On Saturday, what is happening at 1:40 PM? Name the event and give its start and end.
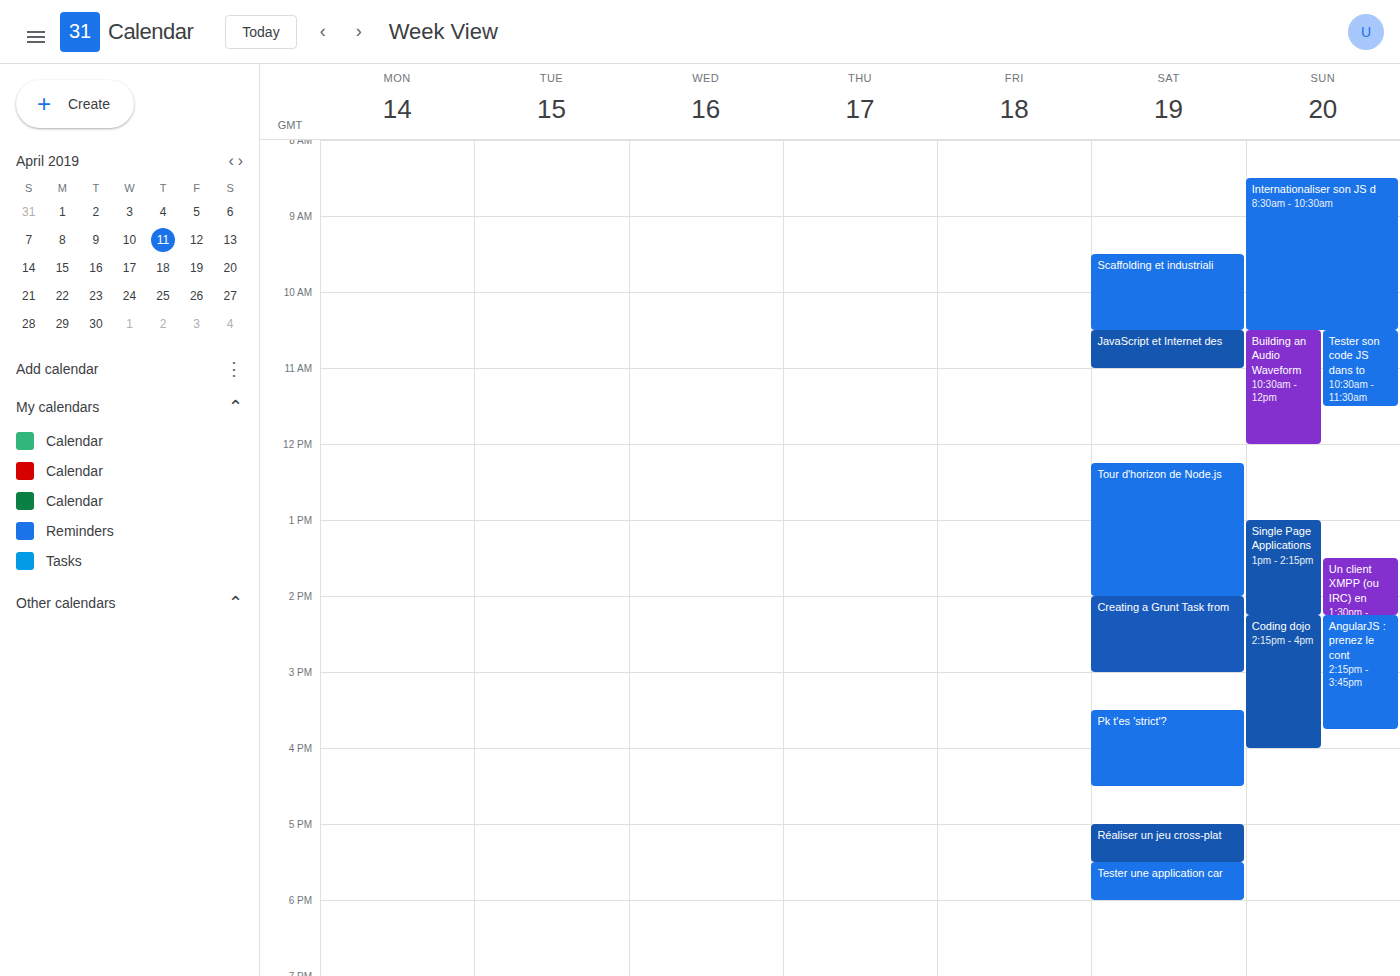
"Tour d'horizon de Node.js", 12:15 PM to 2:00 PM